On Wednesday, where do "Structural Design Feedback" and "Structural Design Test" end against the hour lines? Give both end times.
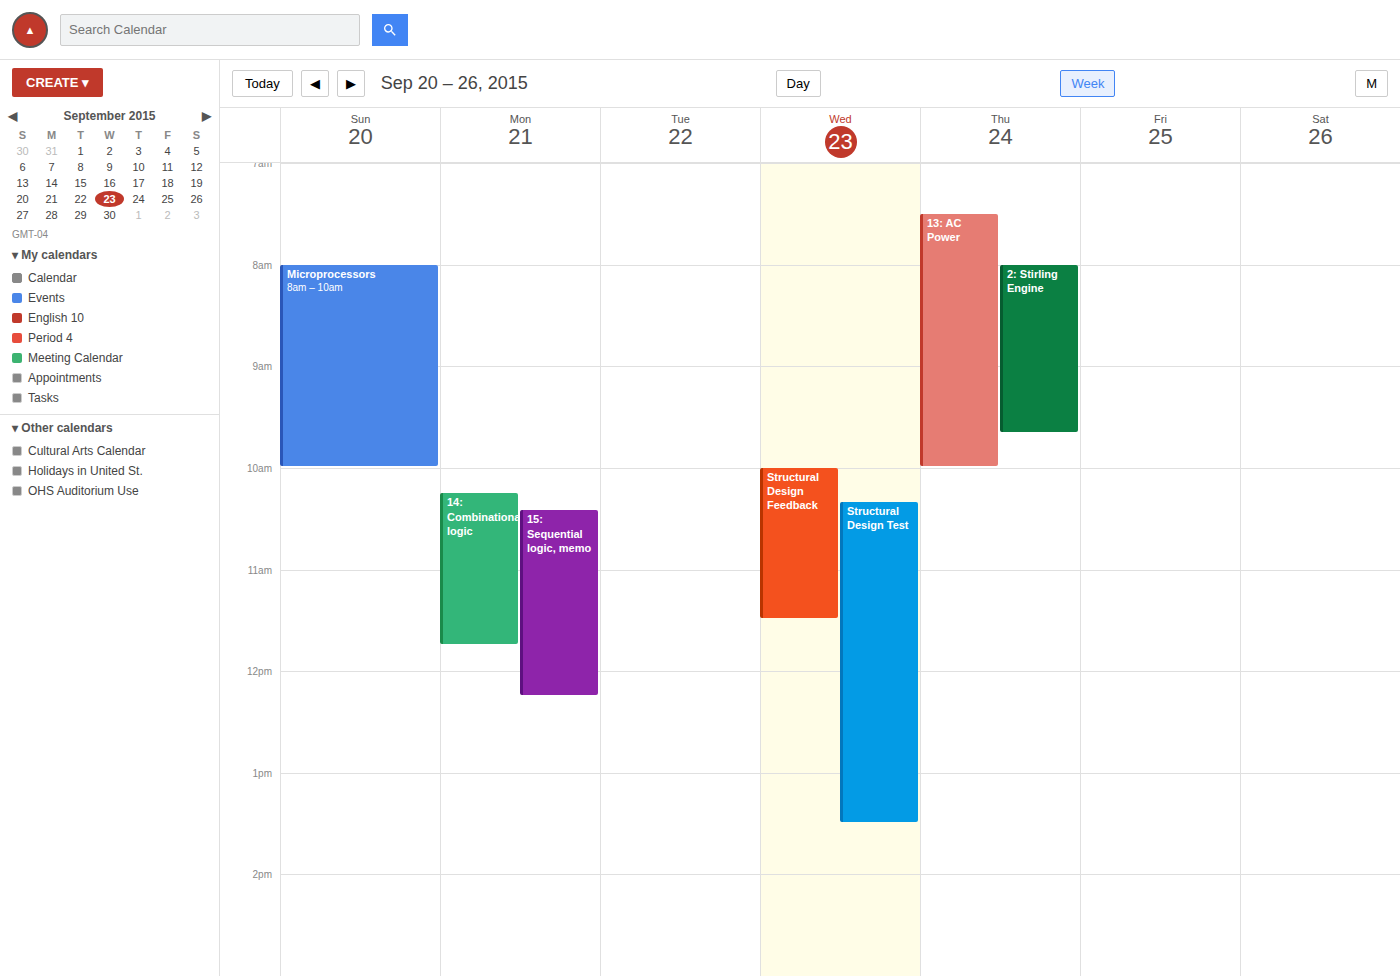
"Structural Design Feedback": 11:30 AM, halfway between the 11 AM and 12 PM lines. "Structural Design Test": 1:30 PM, halfway between the 1 PM and 2 PM lines.